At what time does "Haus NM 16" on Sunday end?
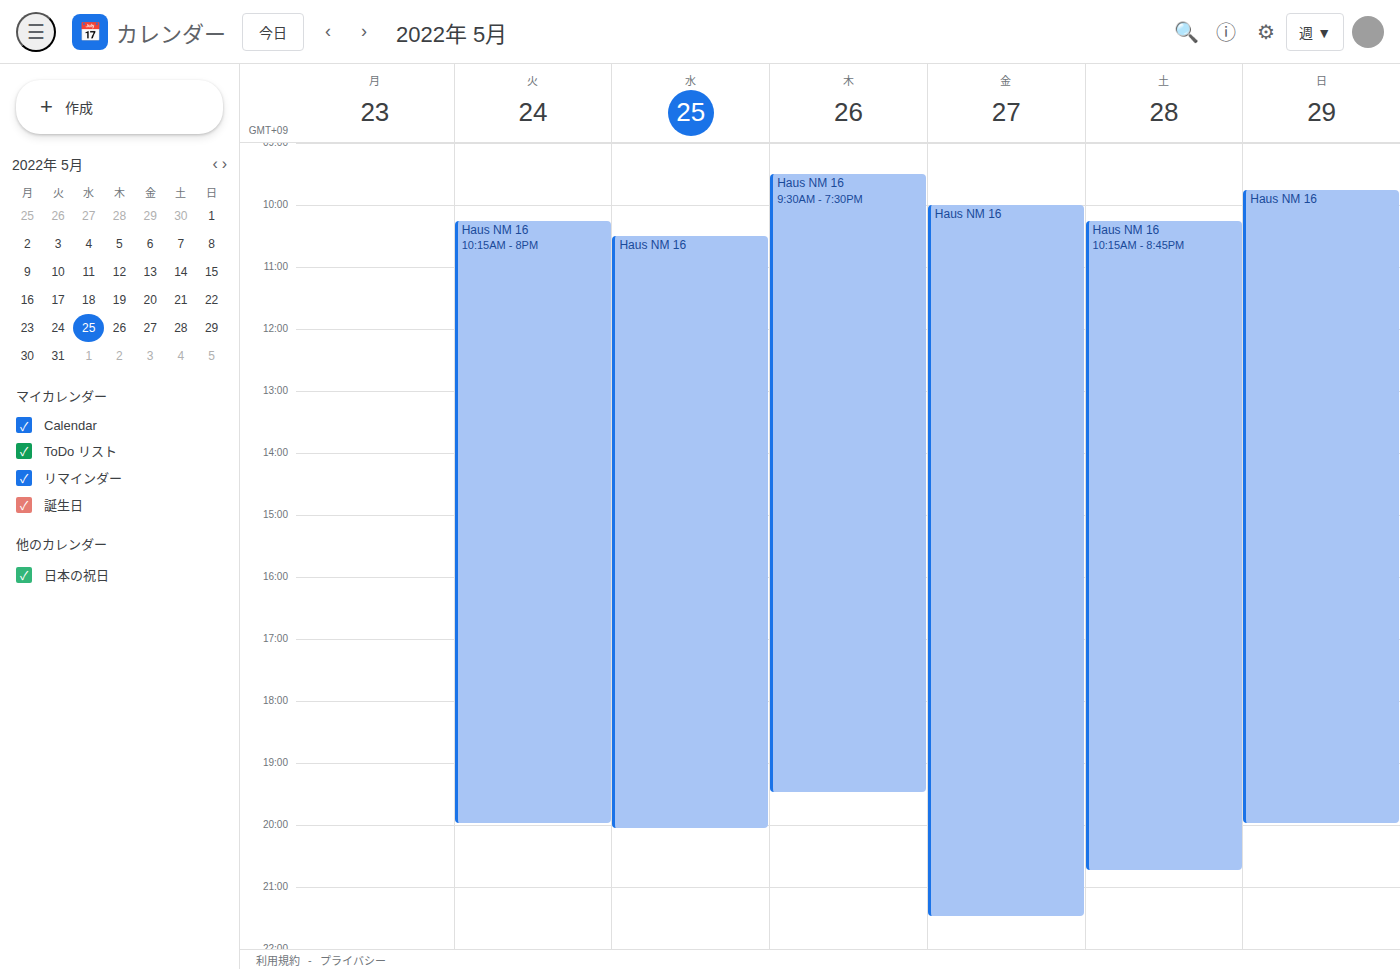
8:00 PM